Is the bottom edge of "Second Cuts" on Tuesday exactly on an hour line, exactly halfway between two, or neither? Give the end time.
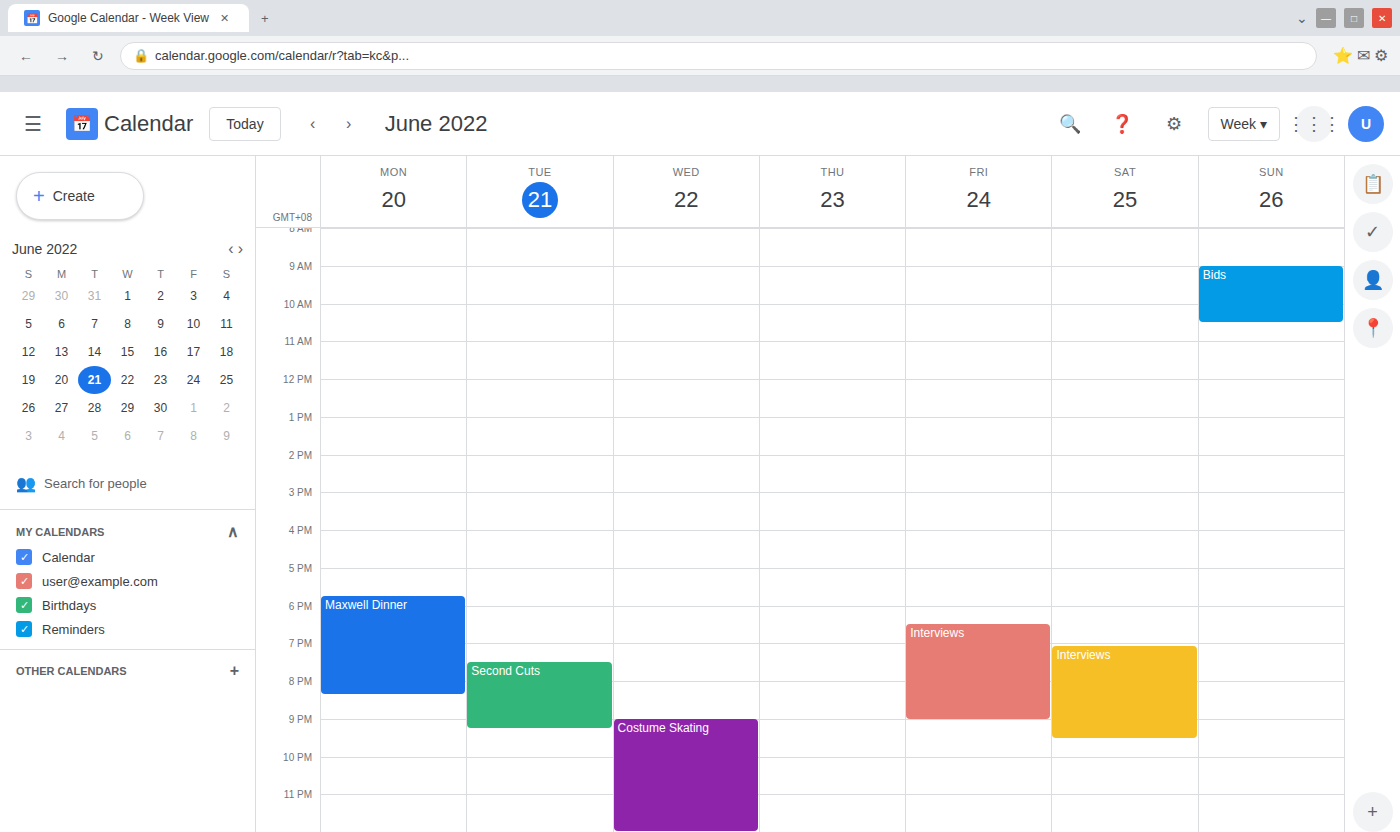
9:15 PM -- neither: a quarter of the way from the 9 PM line to the 10 PM line.